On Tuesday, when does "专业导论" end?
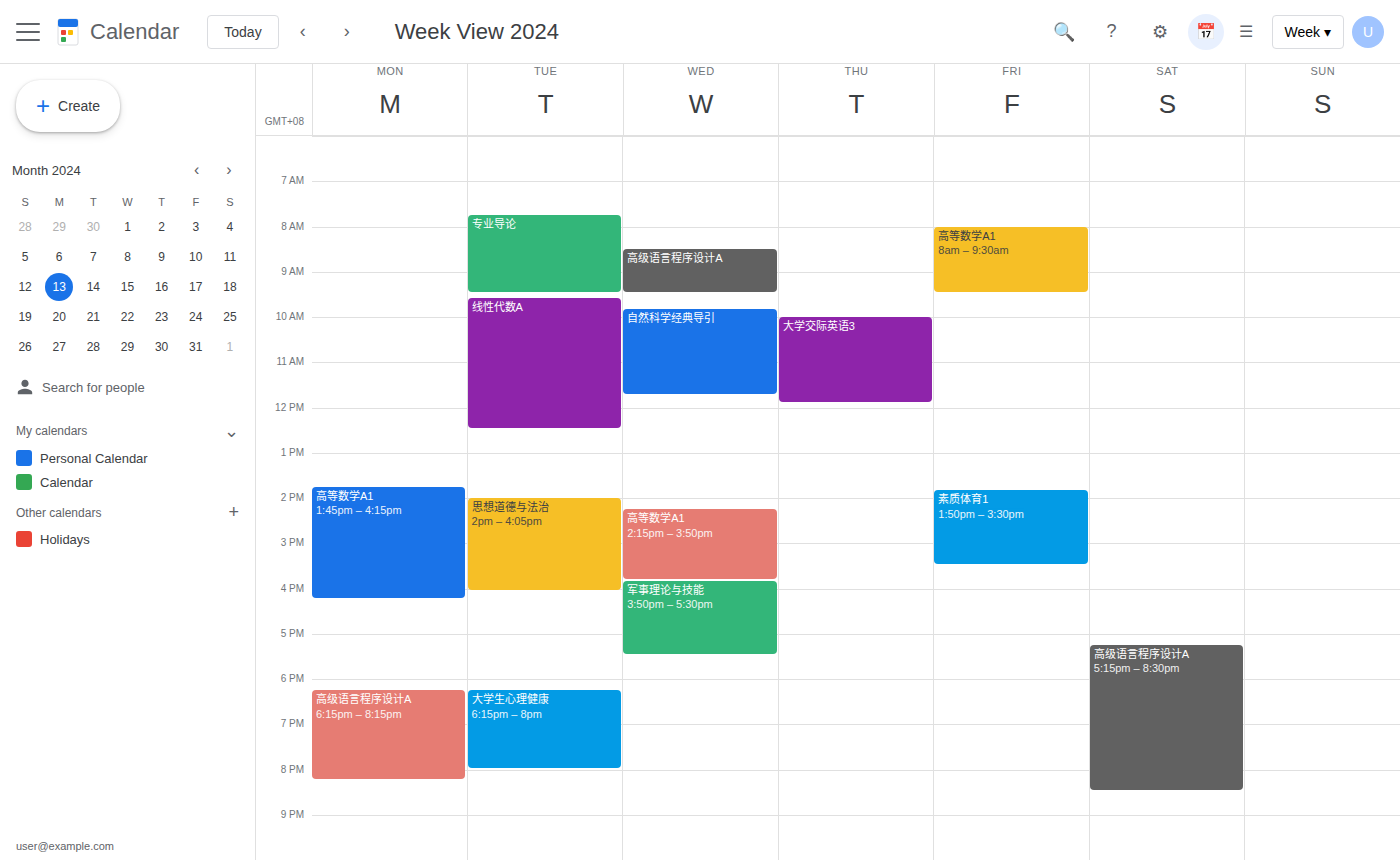
9:30 AM